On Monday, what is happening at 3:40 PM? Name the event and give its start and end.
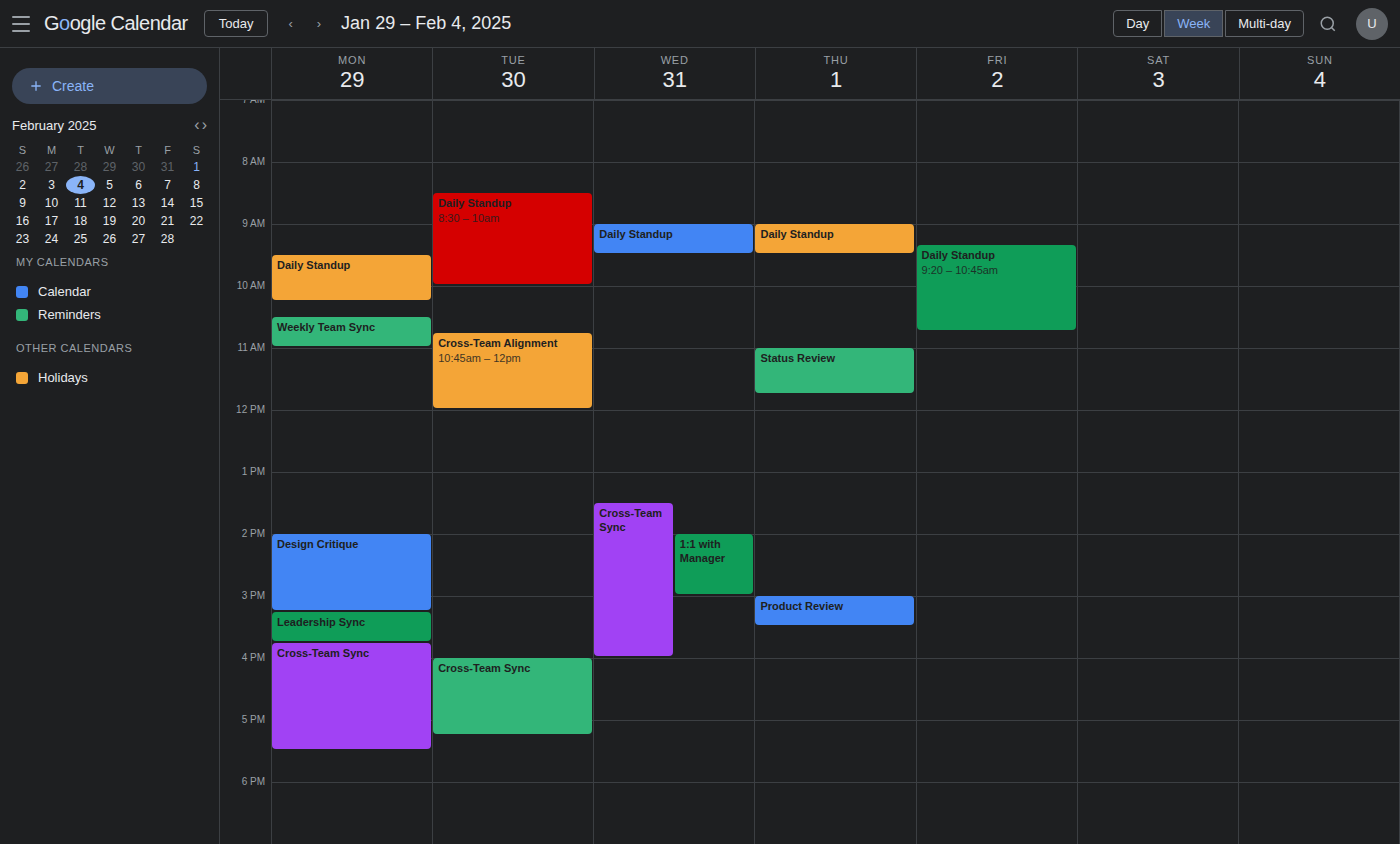
"Leadership Sync", 3:15 PM to 3:45 PM